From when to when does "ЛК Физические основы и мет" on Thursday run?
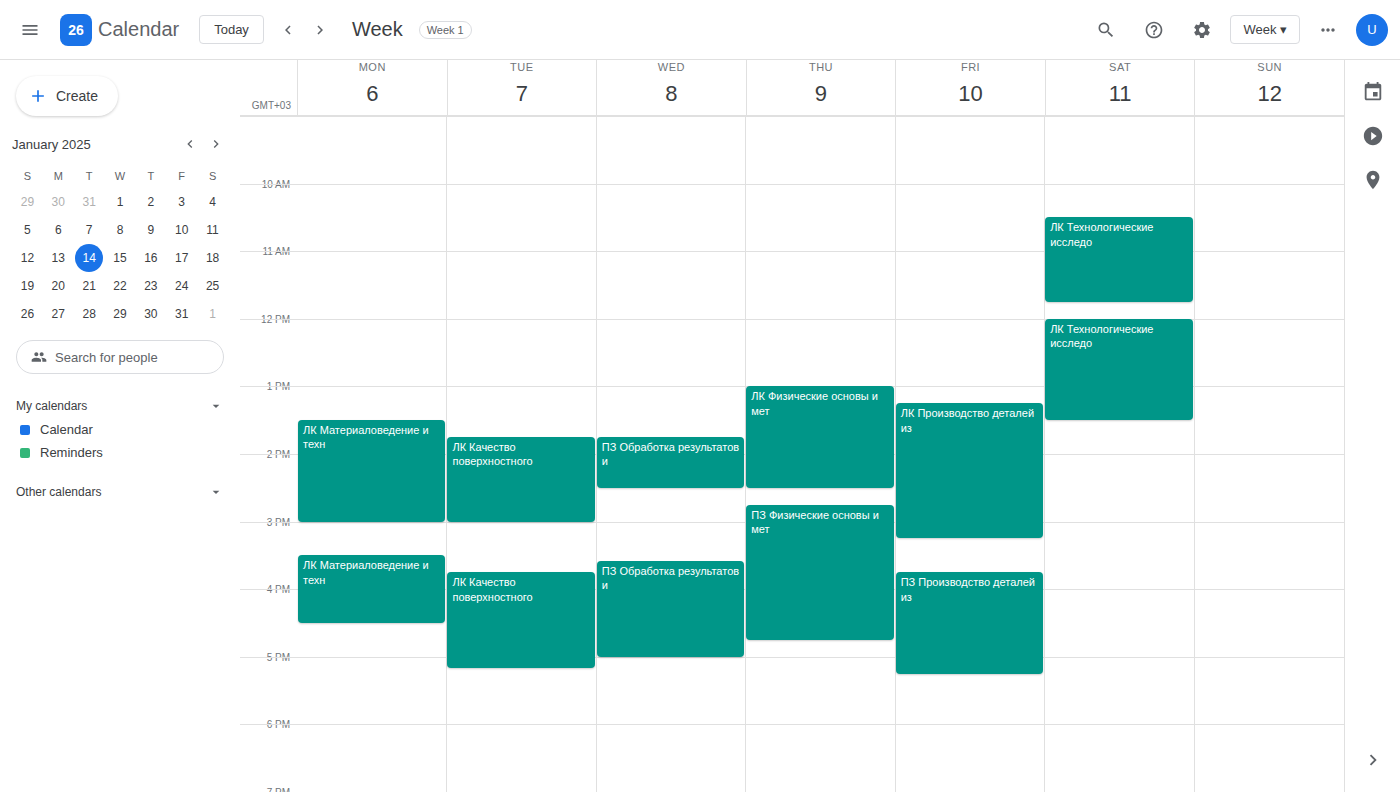
1:00 PM to 2:30 PM